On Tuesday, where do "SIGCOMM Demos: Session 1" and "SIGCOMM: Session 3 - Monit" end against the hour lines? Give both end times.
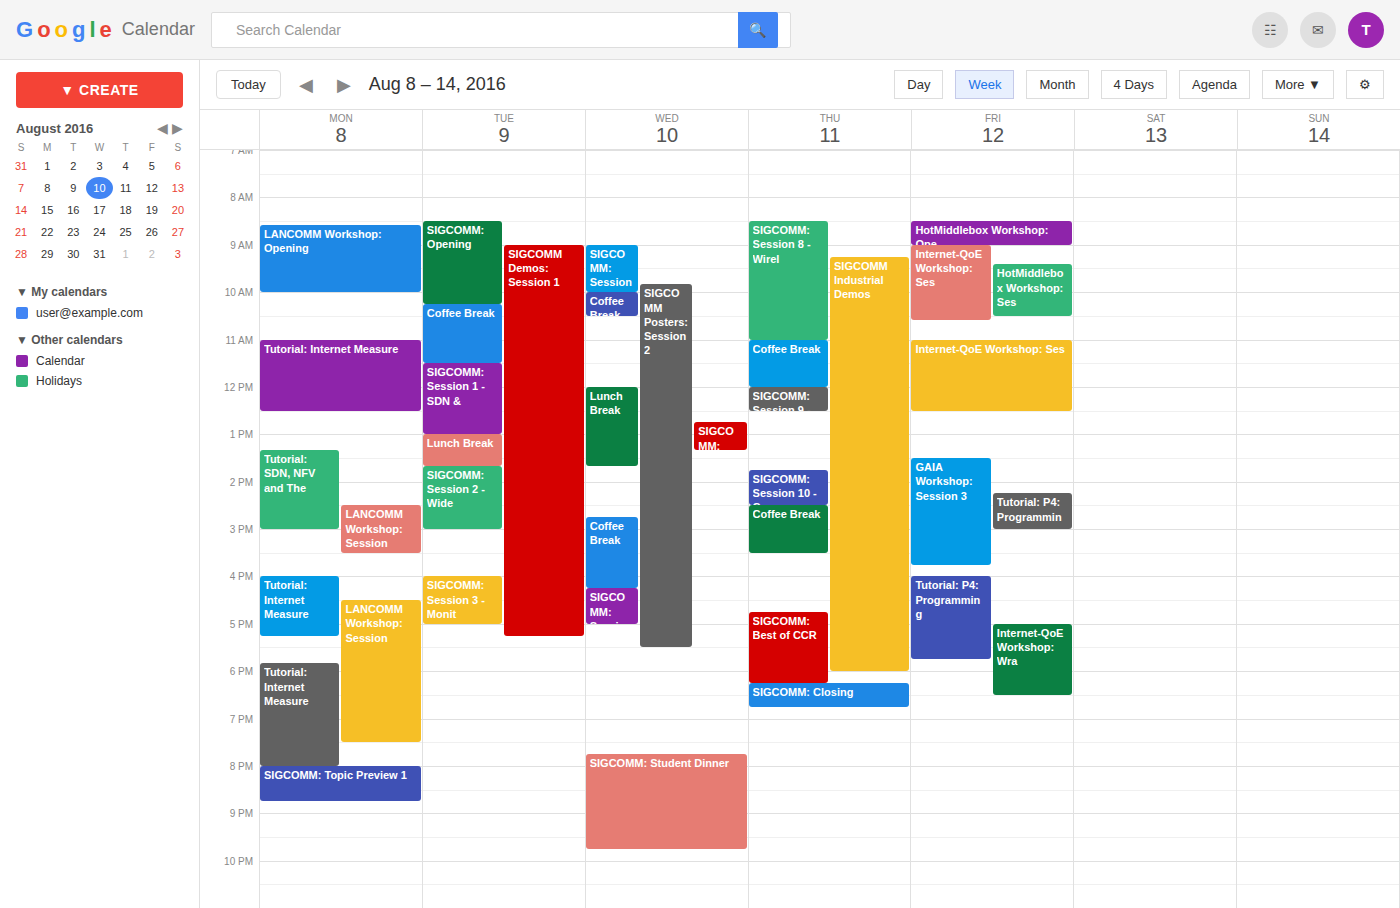
"SIGCOMM Demos: Session 1": 5:15 PM, neither: a quarter of the way from the 5 PM line to the 6 PM line. "SIGCOMM: Session 3 - Monit": 5:00 PM, exactly on the 5 PM line.